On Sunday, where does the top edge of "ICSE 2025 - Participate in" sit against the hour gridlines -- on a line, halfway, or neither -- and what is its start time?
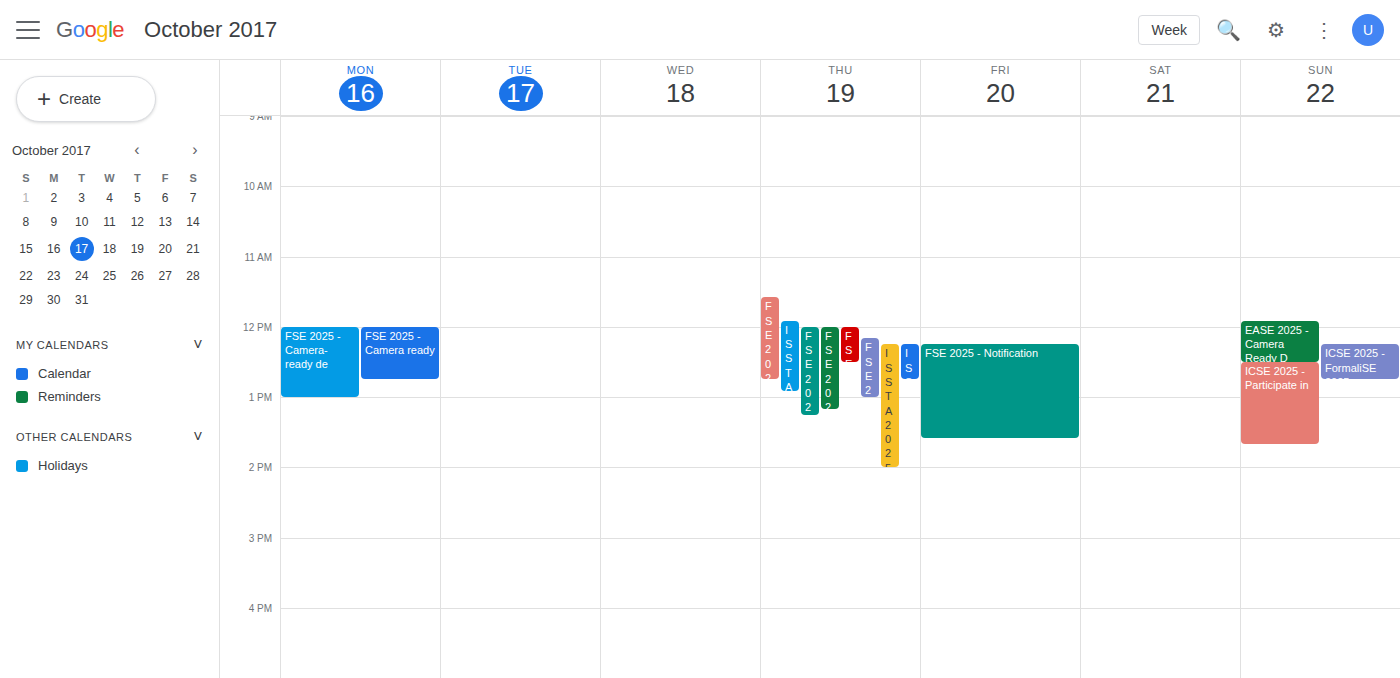
12:30 PM -- halfway between the 12 PM and 1 PM lines.